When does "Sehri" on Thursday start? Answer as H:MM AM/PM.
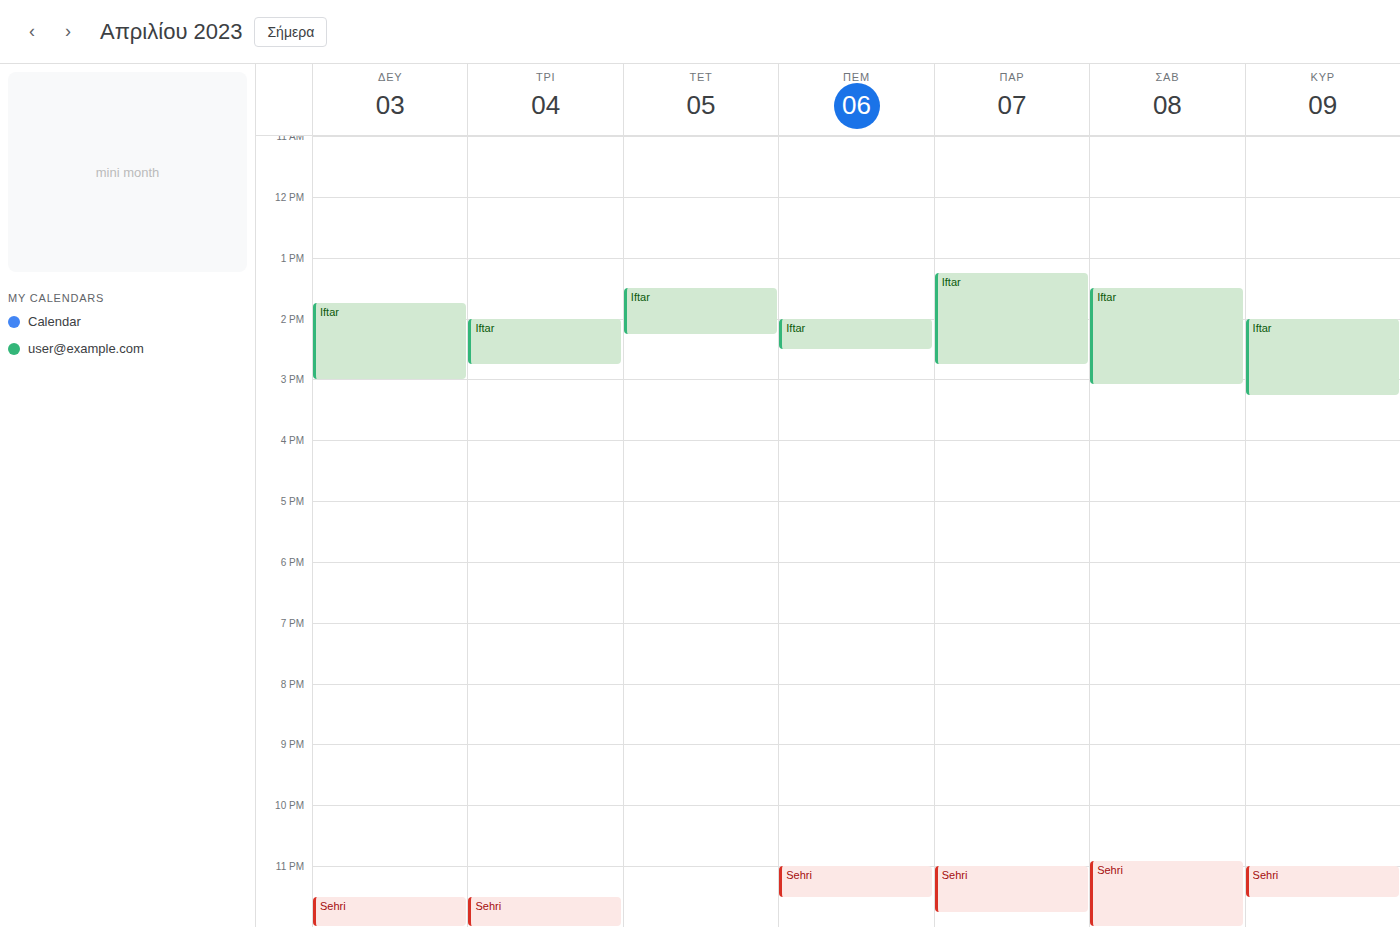
11:00 PM